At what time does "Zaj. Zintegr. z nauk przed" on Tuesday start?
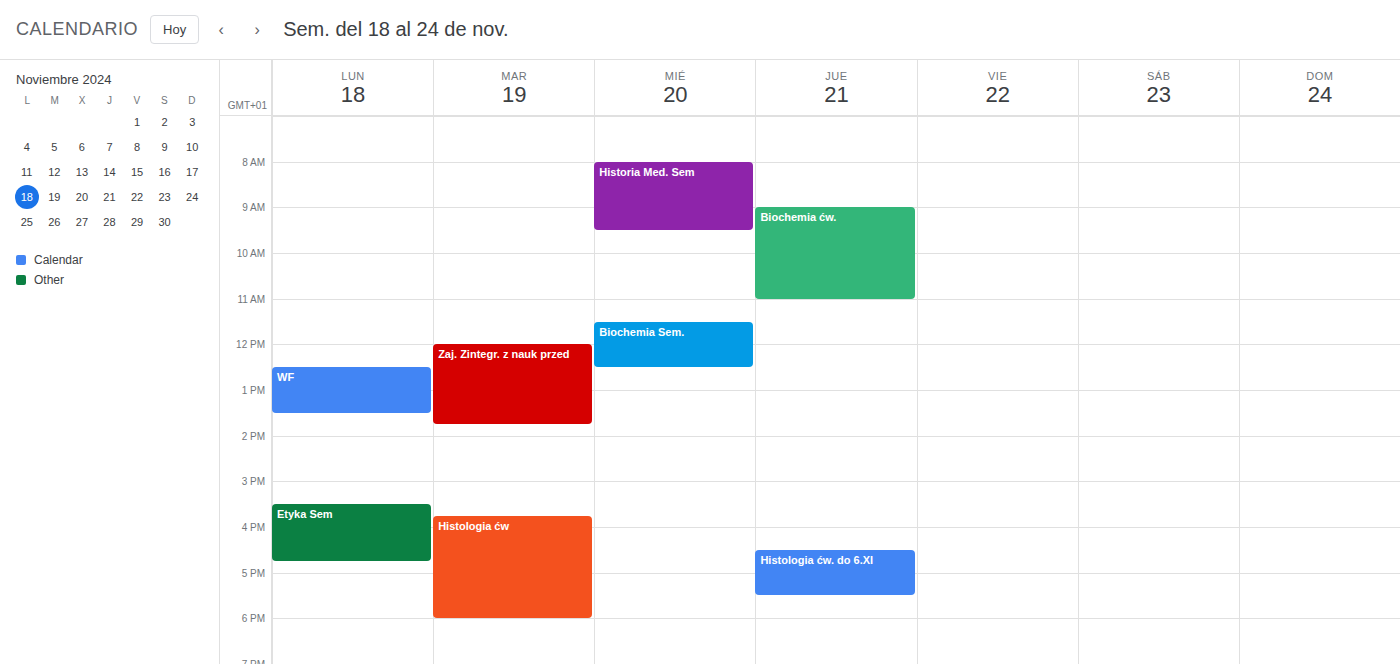
12:00